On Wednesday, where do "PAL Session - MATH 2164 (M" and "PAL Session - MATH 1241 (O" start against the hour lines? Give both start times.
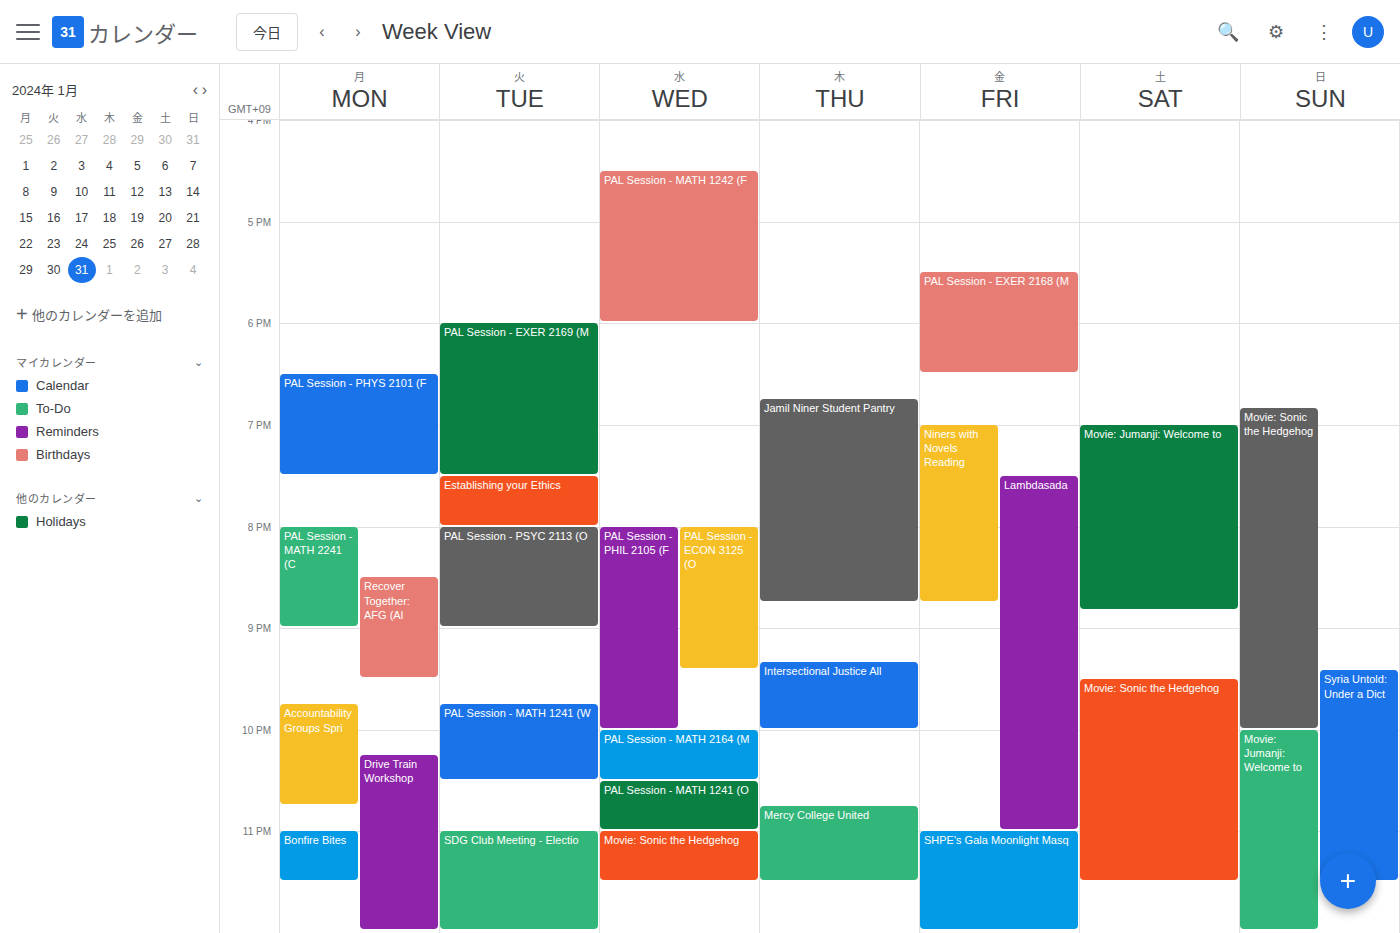
"PAL Session - MATH 2164 (M": 22:00, exactly on the 22:00 line. "PAL Session - MATH 1241 (O": 22:30, halfway between the 22:00 and 23:00 lines.